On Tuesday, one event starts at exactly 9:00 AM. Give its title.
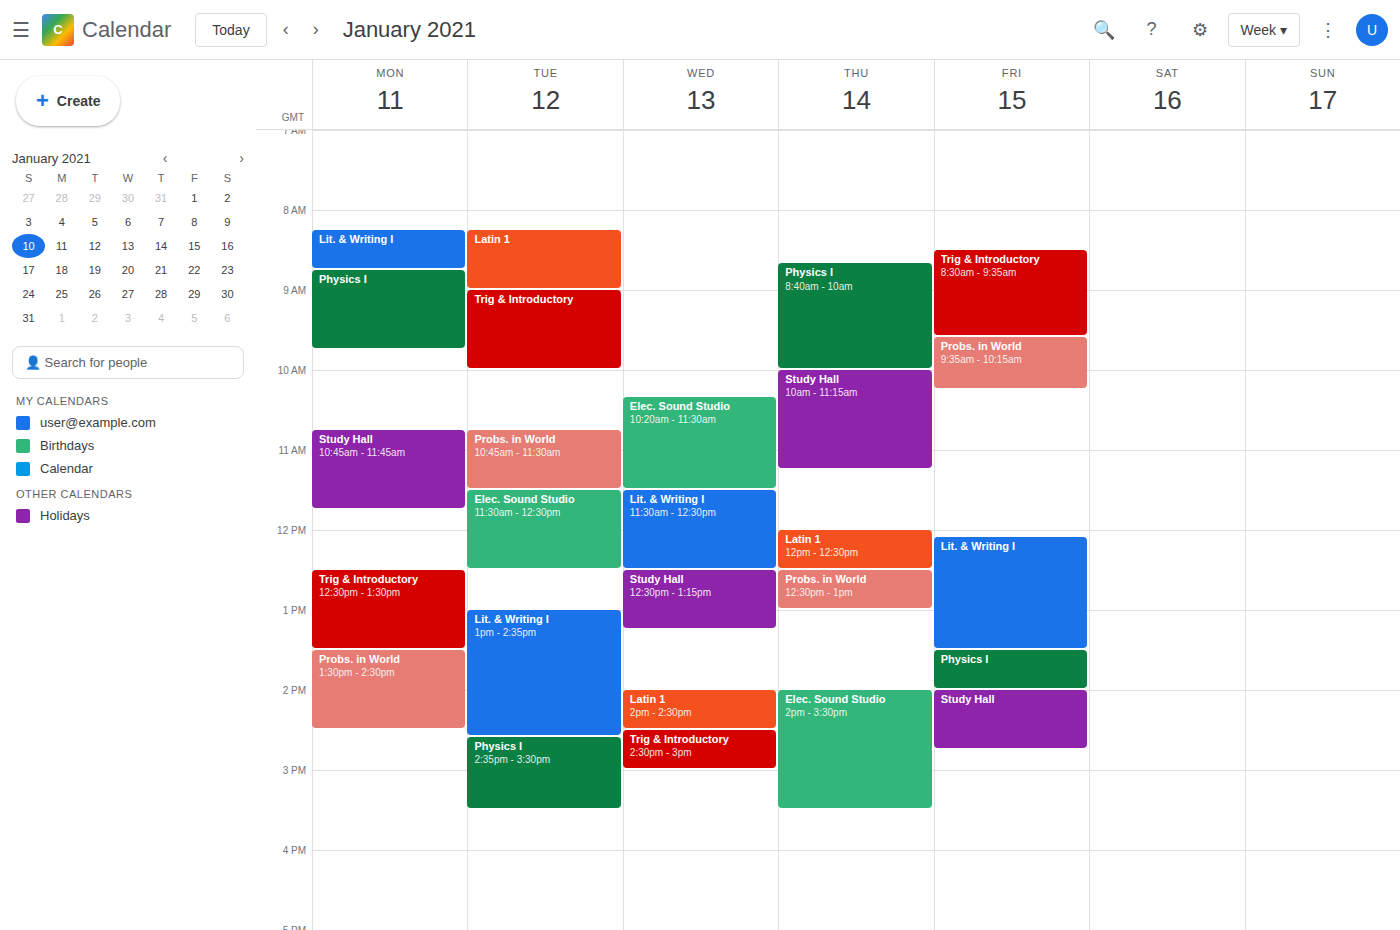
"Trig & Introductory"